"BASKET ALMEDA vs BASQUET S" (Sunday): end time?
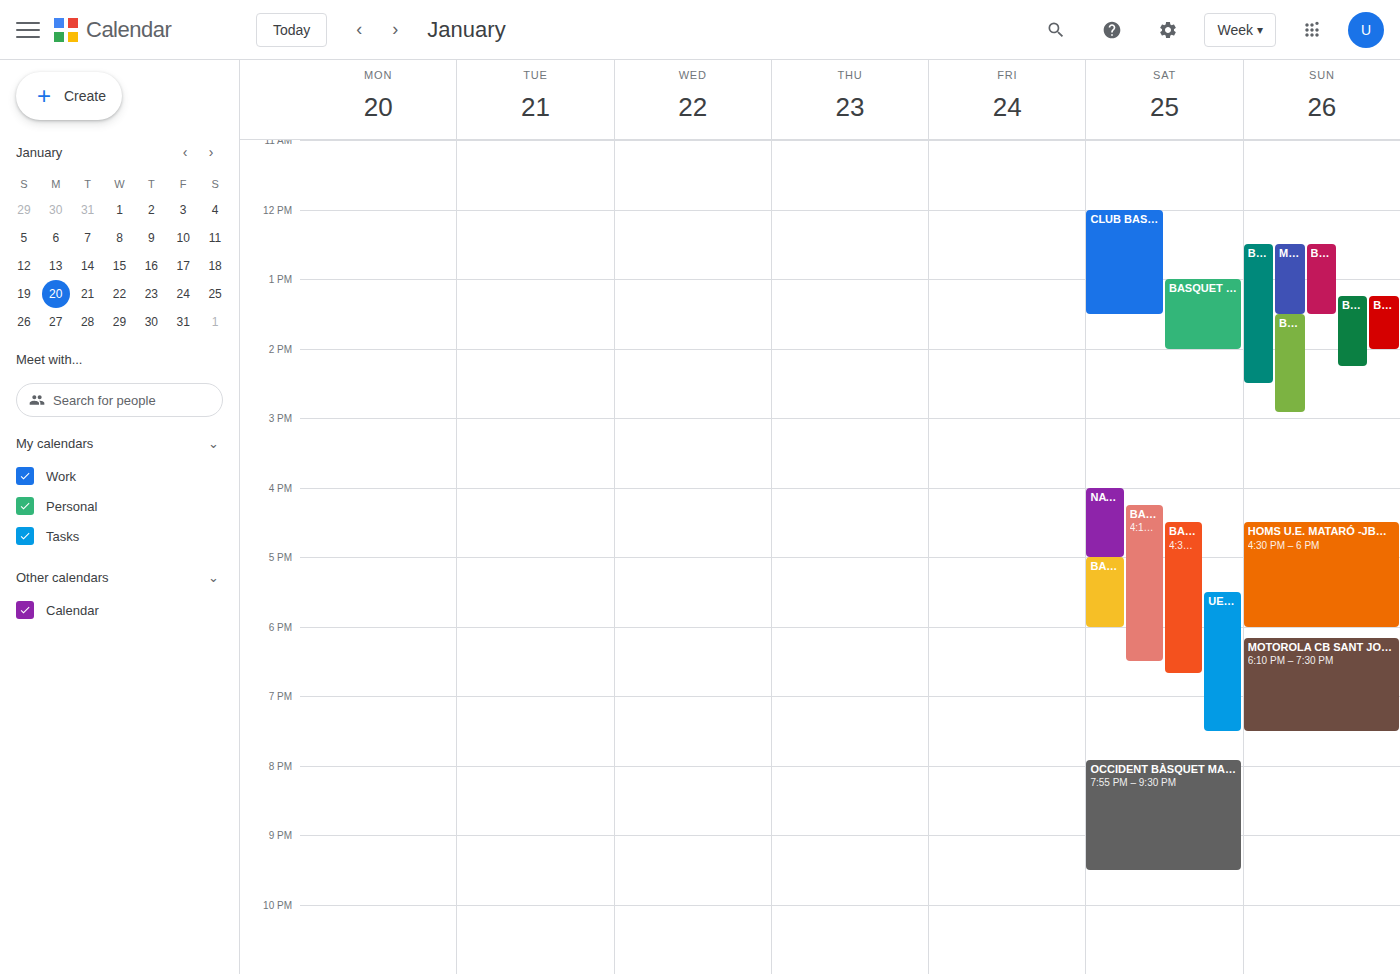
2:15 PM